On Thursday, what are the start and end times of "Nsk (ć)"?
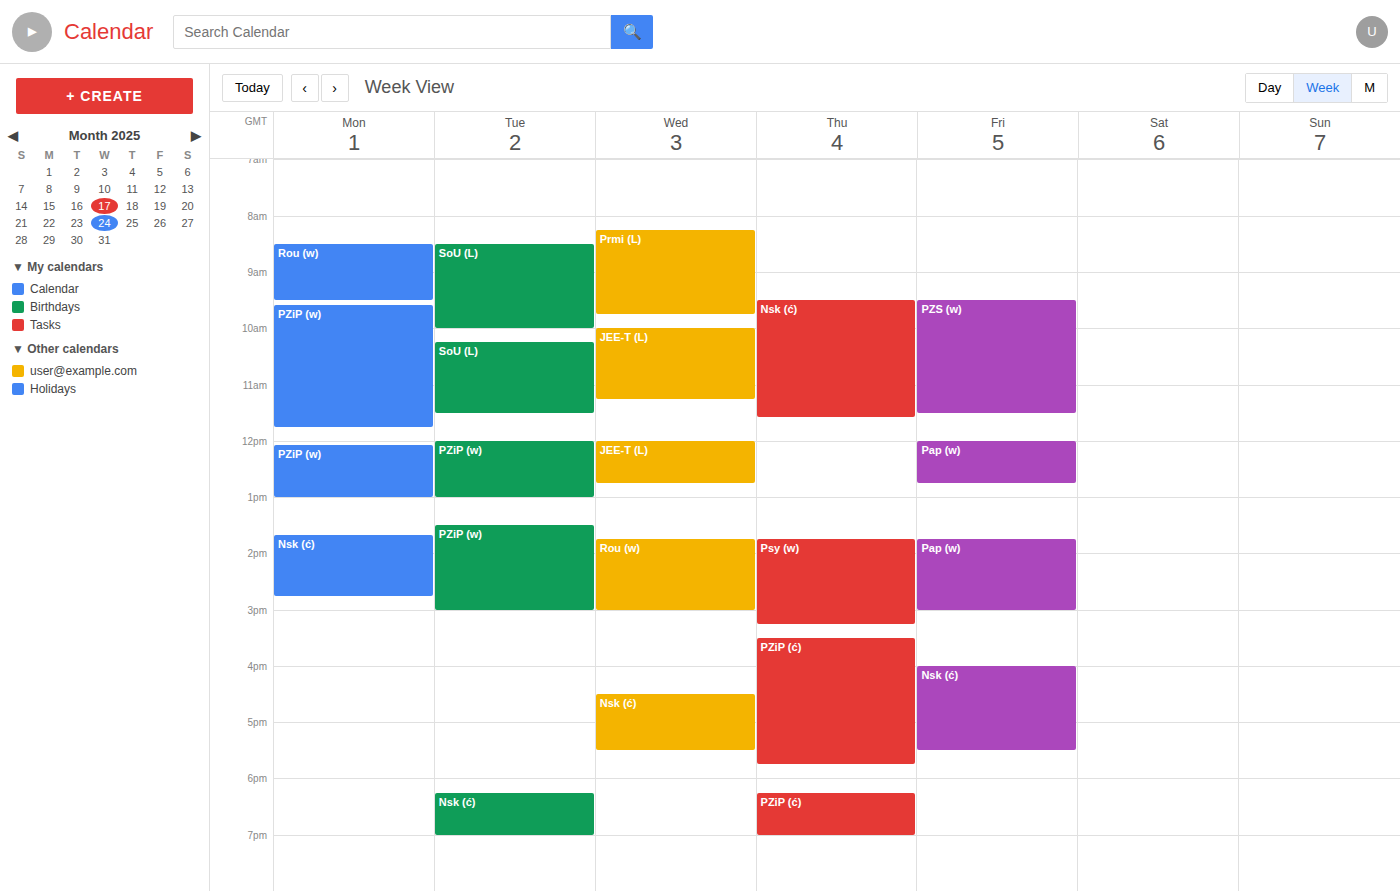
9:30 AM to 11:35 AM